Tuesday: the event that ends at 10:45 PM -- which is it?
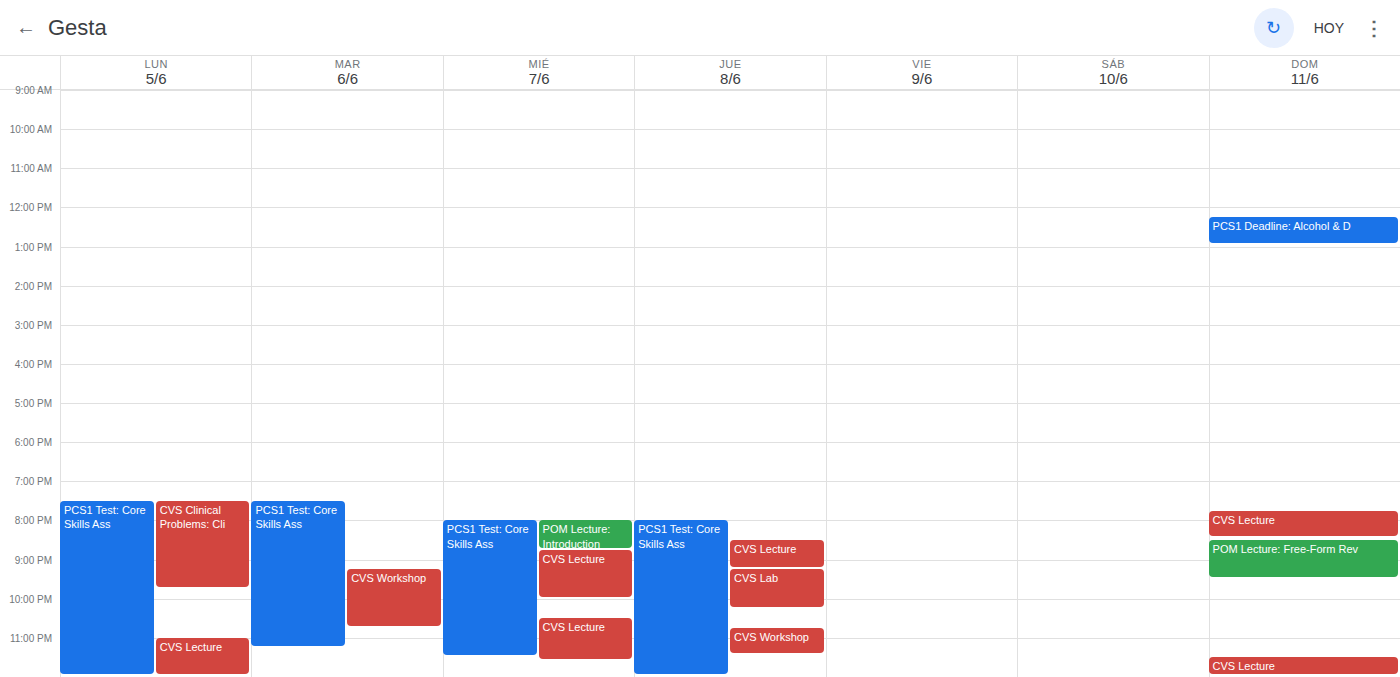
"CVS Workshop"